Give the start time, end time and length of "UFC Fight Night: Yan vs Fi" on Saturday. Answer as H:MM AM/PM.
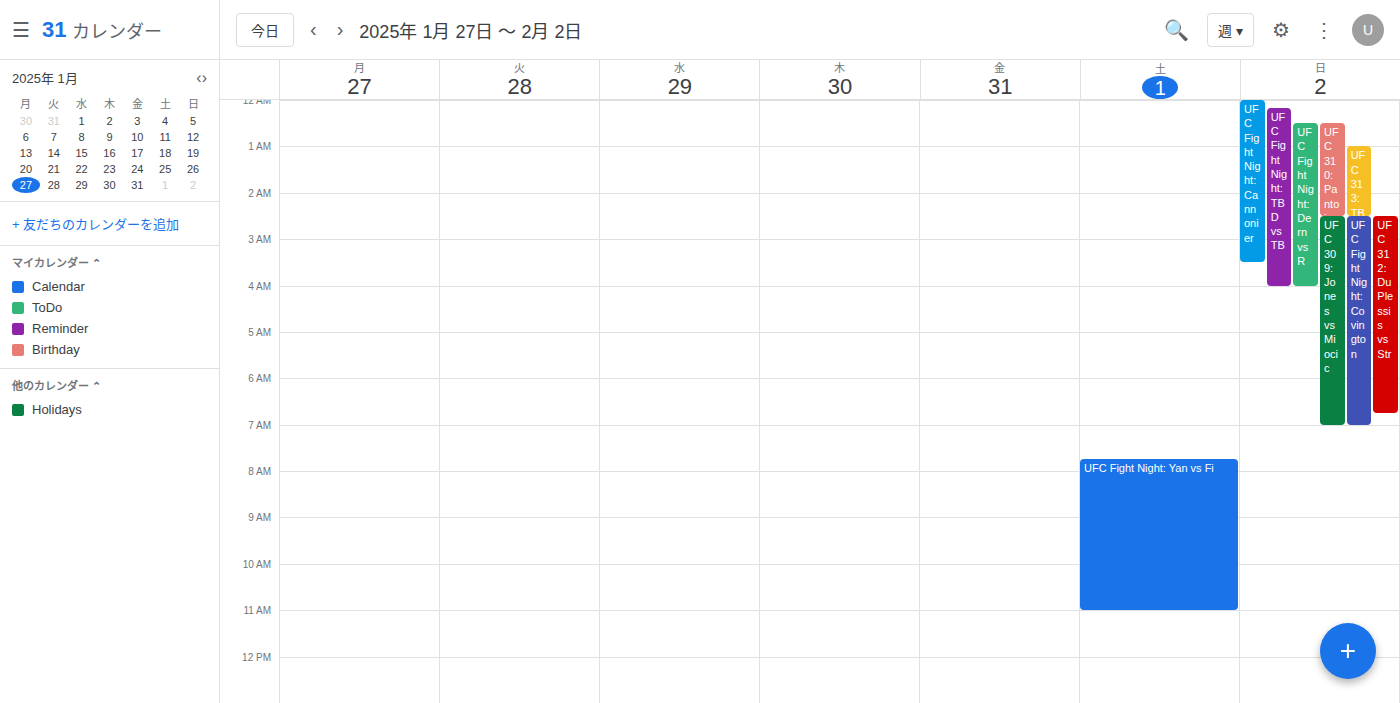
7:45 AM to 11:00 AM, 3 hours 15 minutes